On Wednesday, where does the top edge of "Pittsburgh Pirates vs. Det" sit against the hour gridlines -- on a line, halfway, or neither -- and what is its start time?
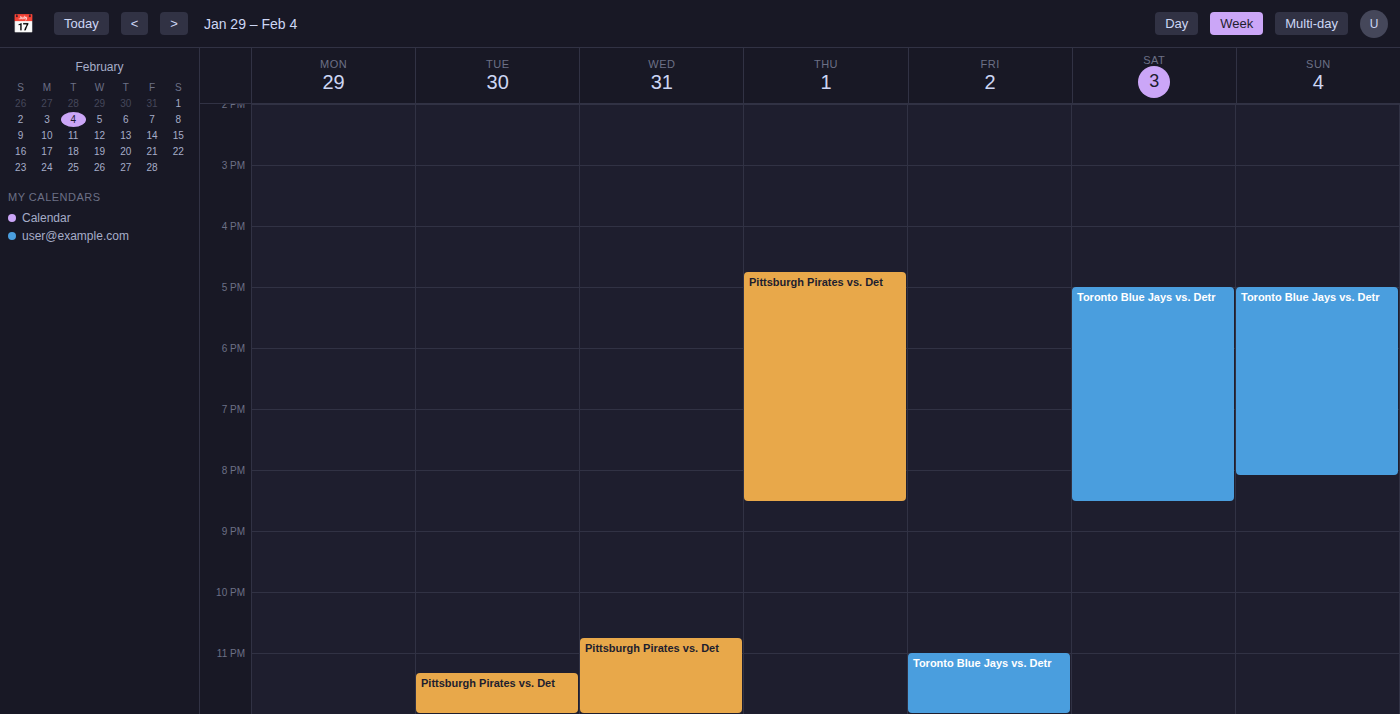
10:45 PM -- neither: three quarters of the way from the 10 PM line to the 11 PM line.